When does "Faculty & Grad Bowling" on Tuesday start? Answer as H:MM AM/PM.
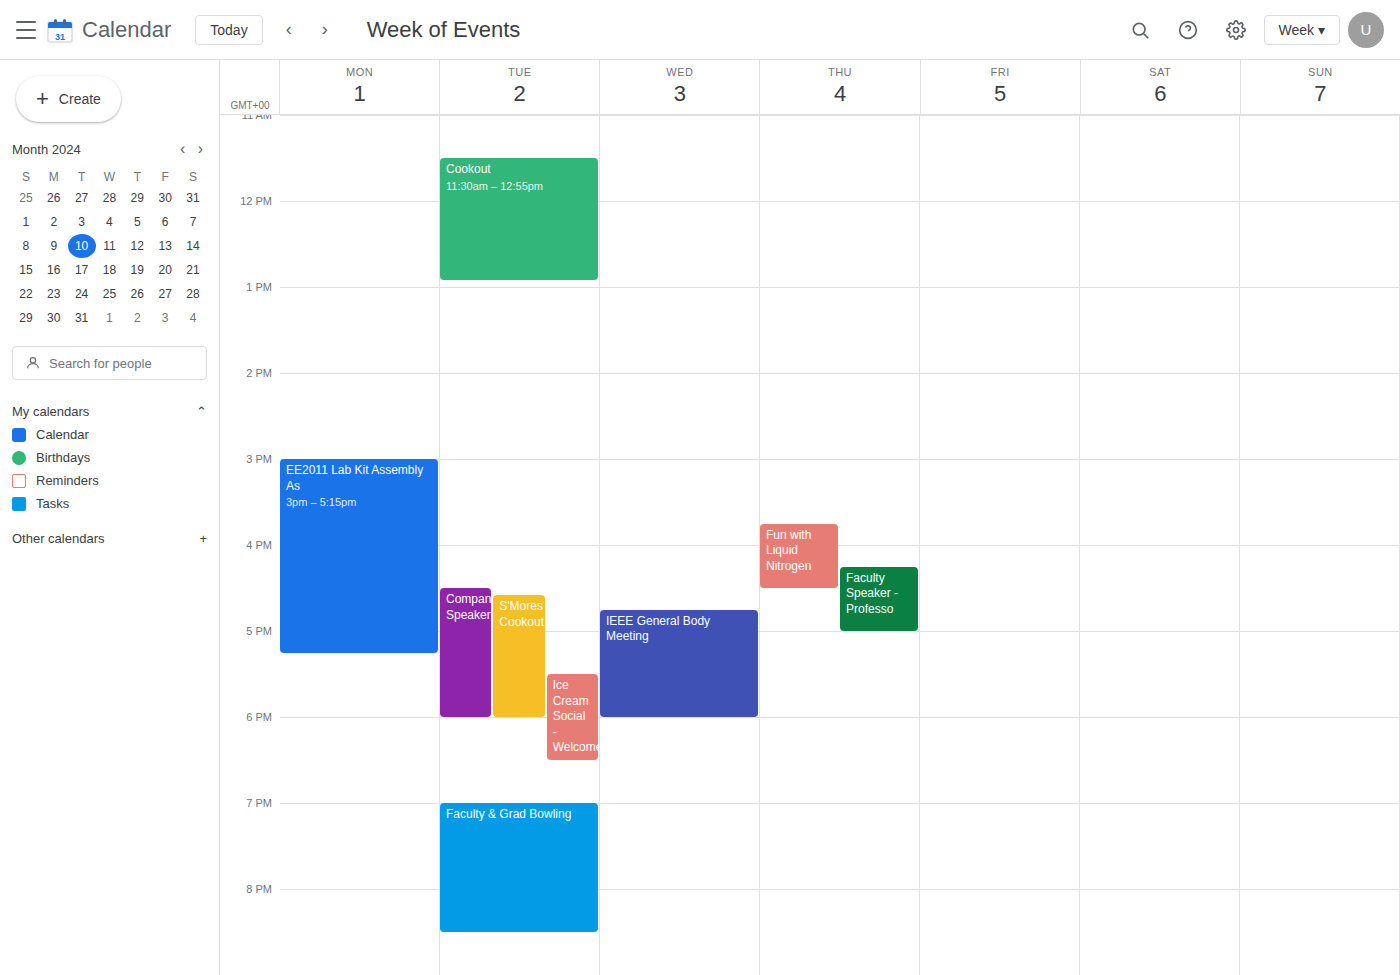
7:00 PM